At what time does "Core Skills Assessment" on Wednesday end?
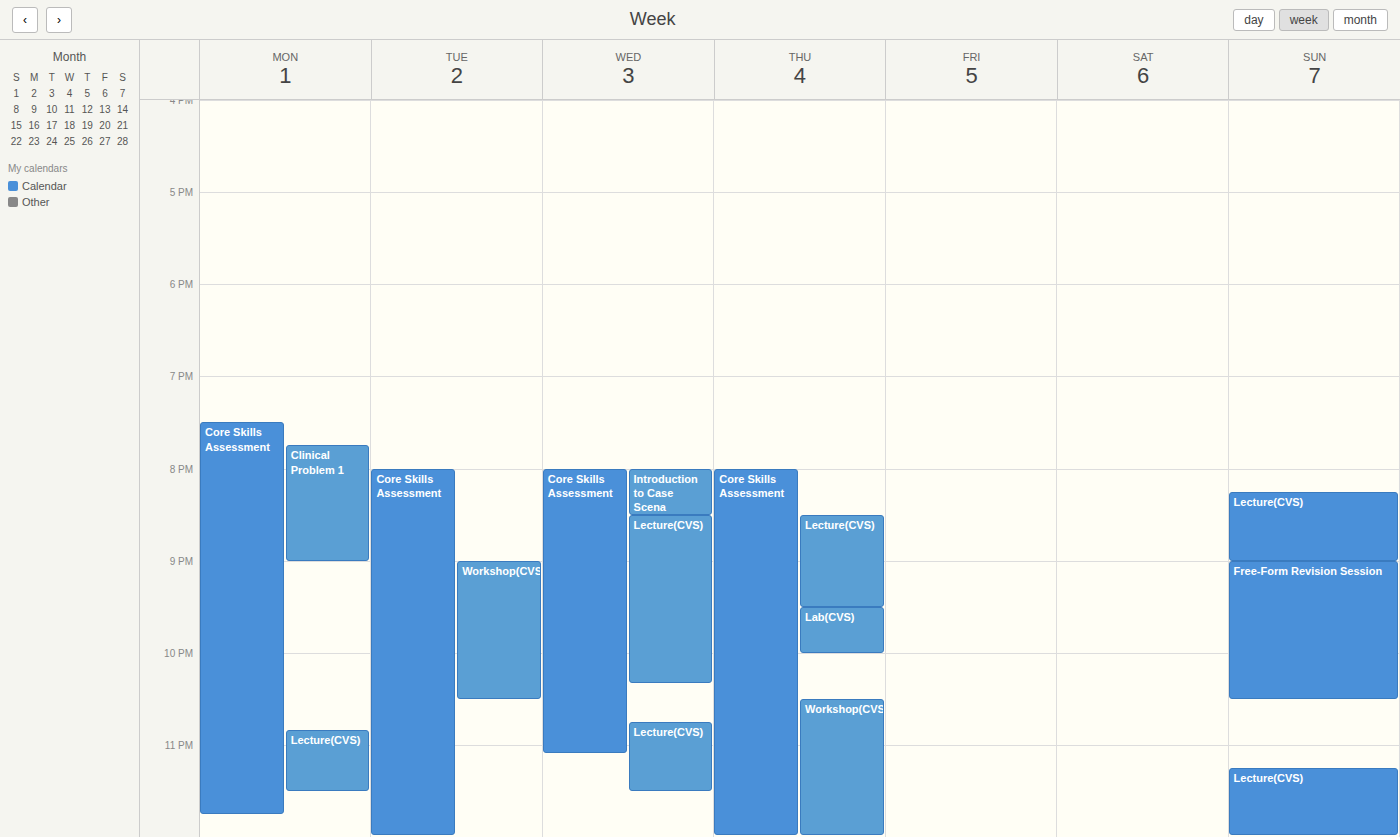
11:05 PM